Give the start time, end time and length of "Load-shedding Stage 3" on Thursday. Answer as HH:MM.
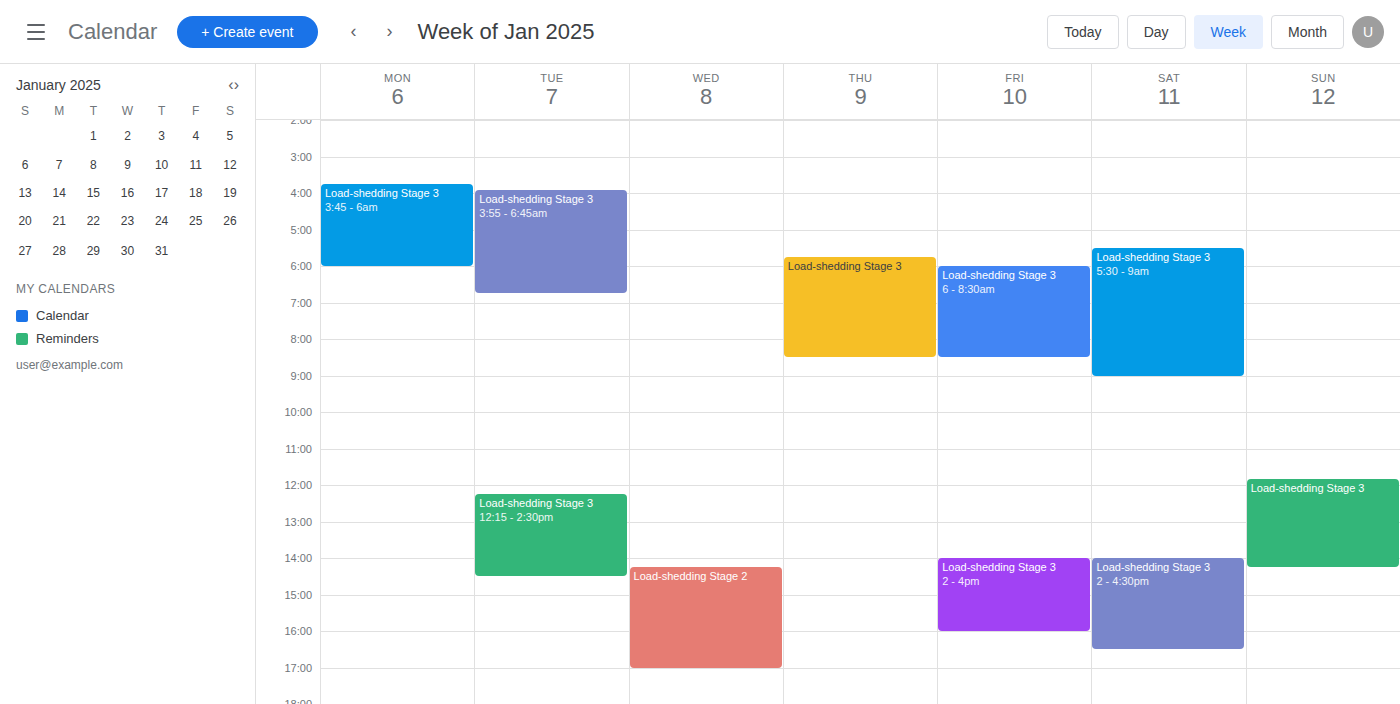
05:45 to 08:30, 2 hours 45 minutes